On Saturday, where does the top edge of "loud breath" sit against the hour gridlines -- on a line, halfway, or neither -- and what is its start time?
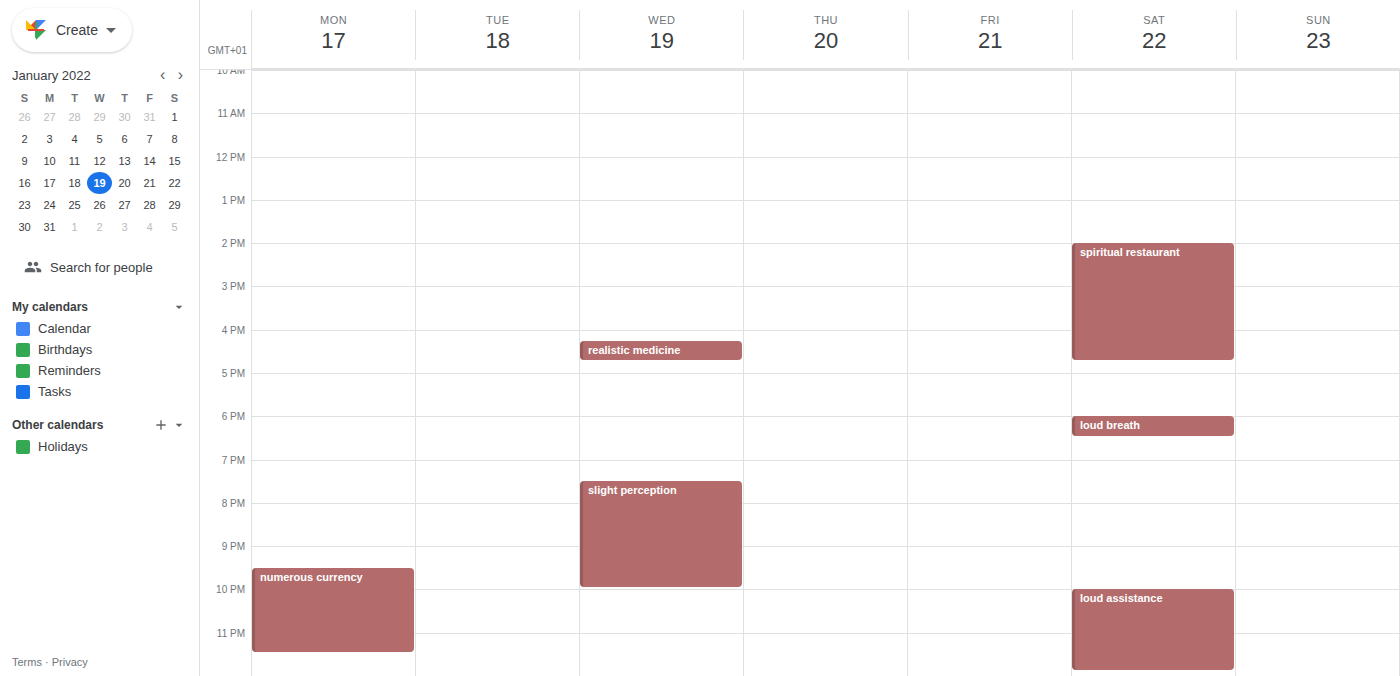
6:00 PM -- exactly on the 6 PM line.